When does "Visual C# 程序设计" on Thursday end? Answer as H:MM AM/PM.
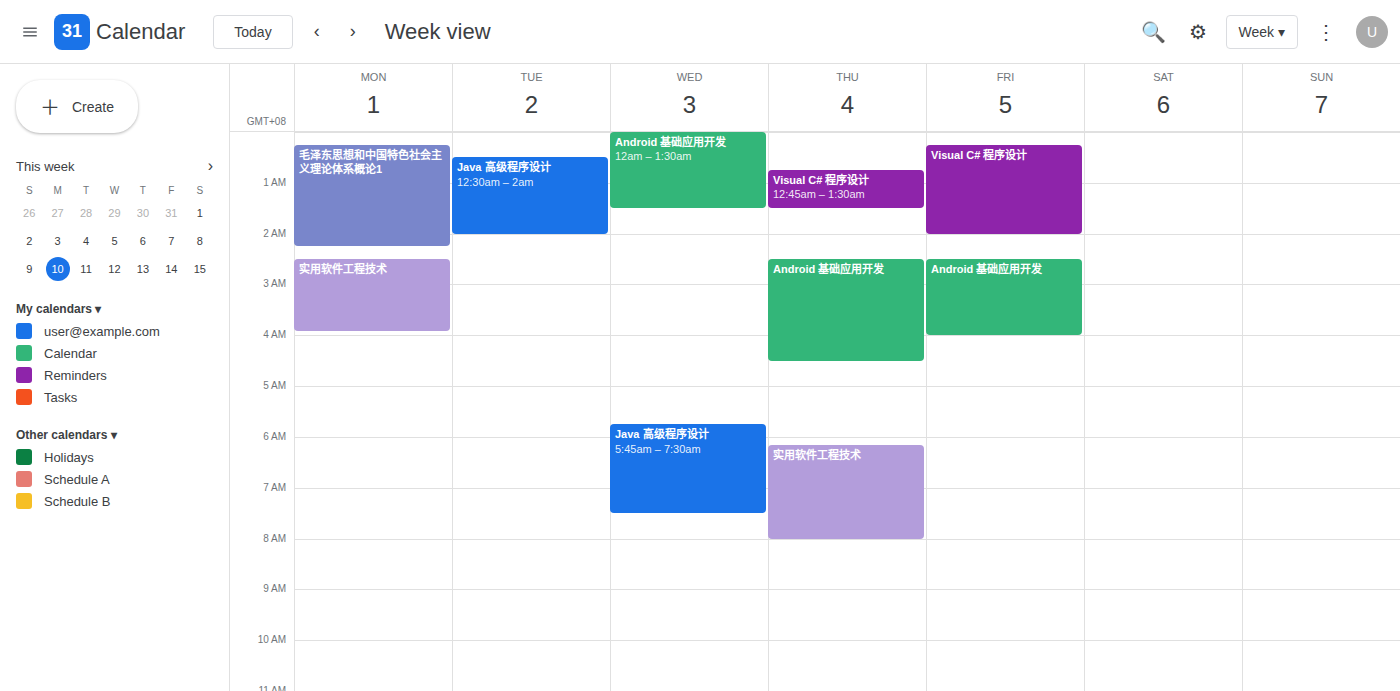
1:30 AM